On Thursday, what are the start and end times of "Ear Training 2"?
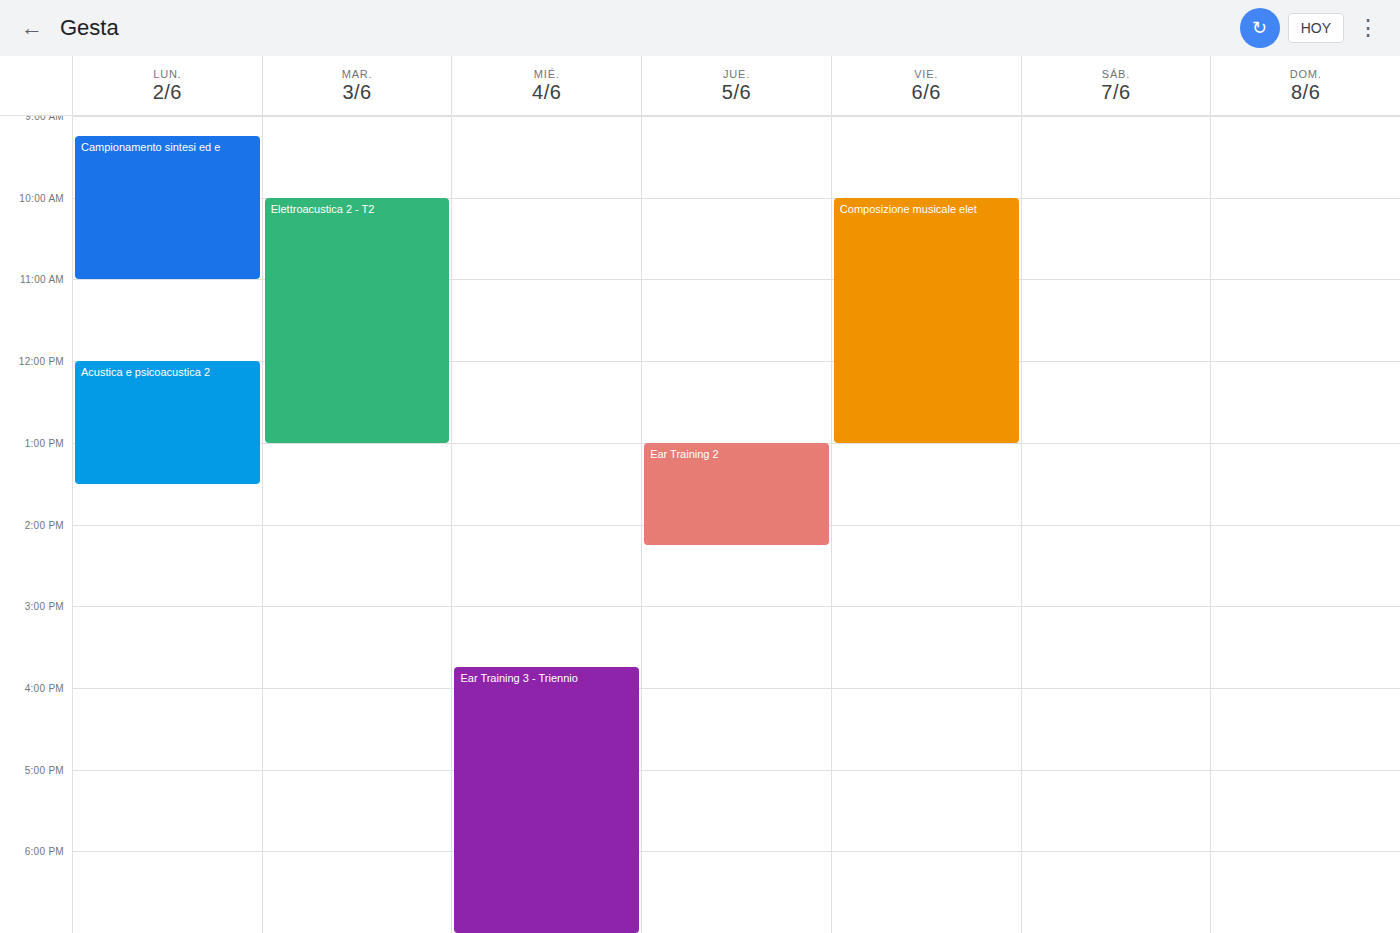
1:00 PM to 2:15 PM